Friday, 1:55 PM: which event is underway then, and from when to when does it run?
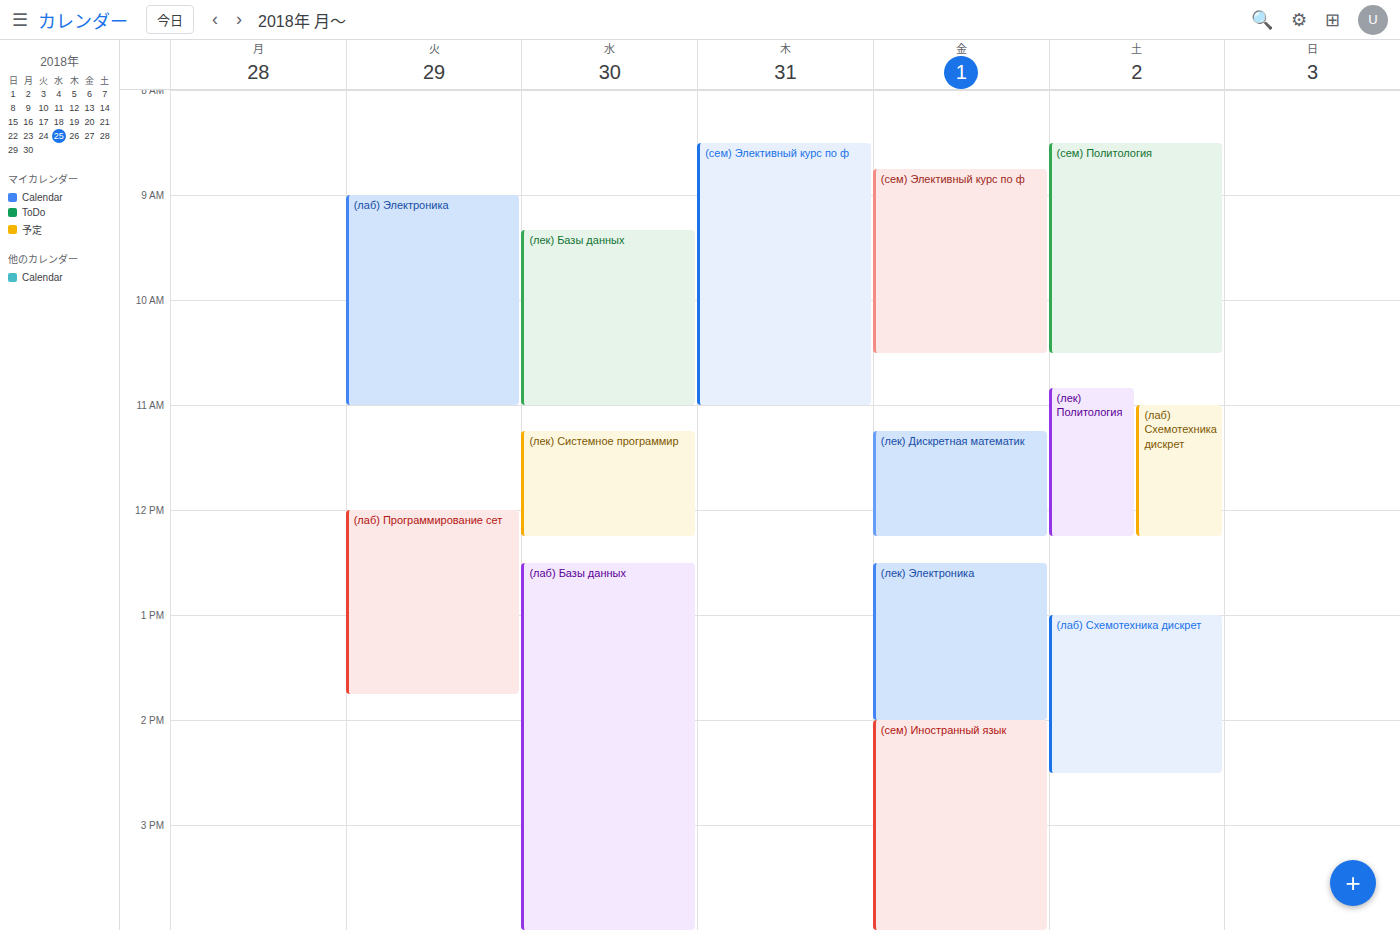
"(лек) Электроника", 12:30 PM to 2:00 PM